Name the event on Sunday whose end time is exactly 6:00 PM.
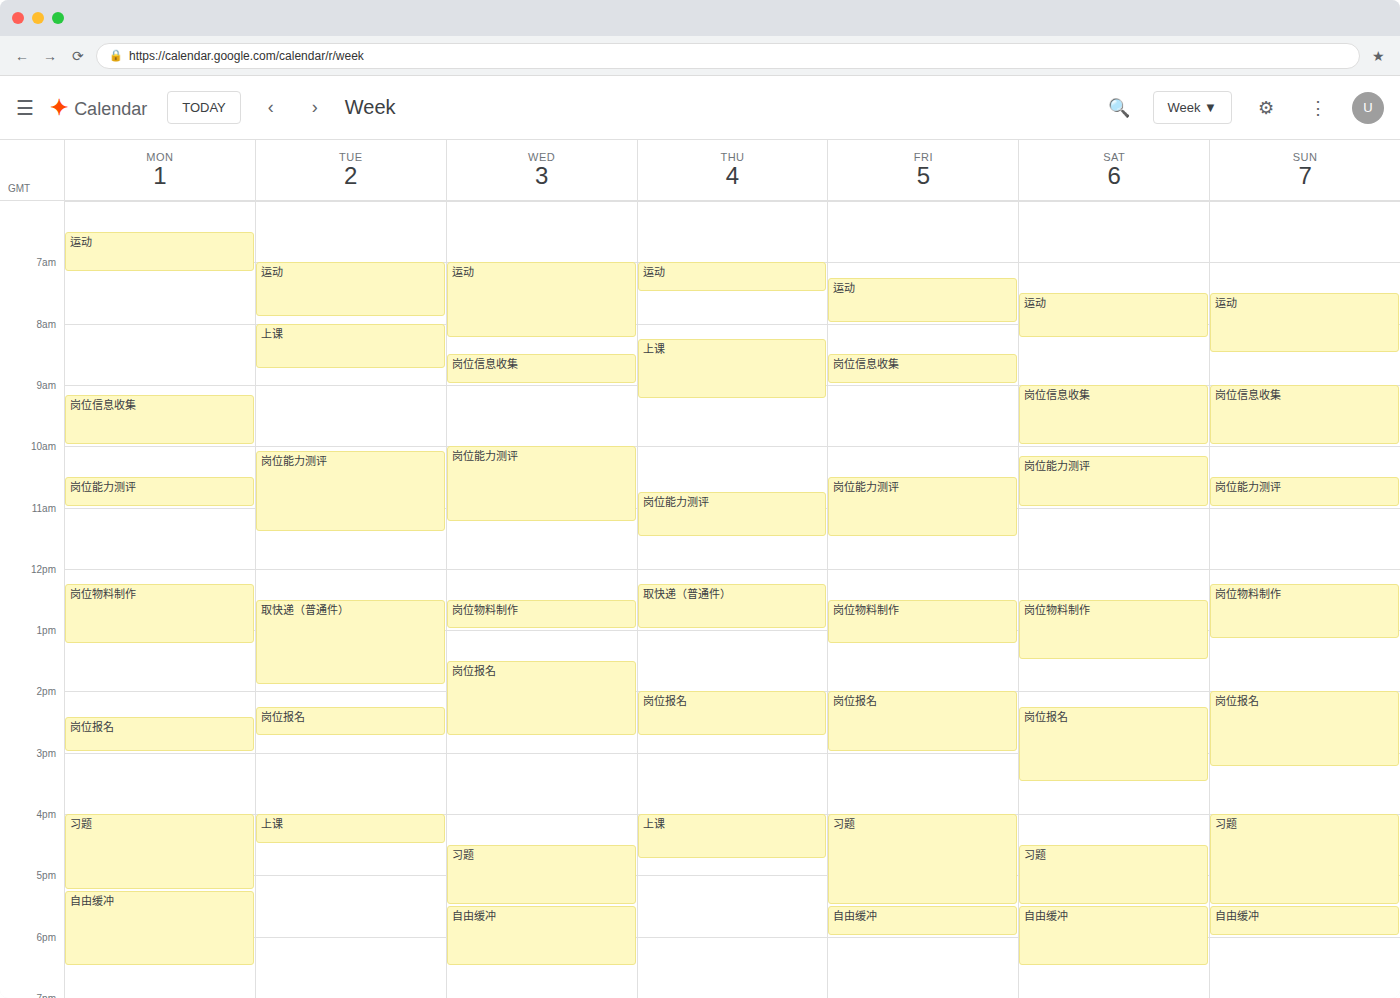
"自由缓冲"